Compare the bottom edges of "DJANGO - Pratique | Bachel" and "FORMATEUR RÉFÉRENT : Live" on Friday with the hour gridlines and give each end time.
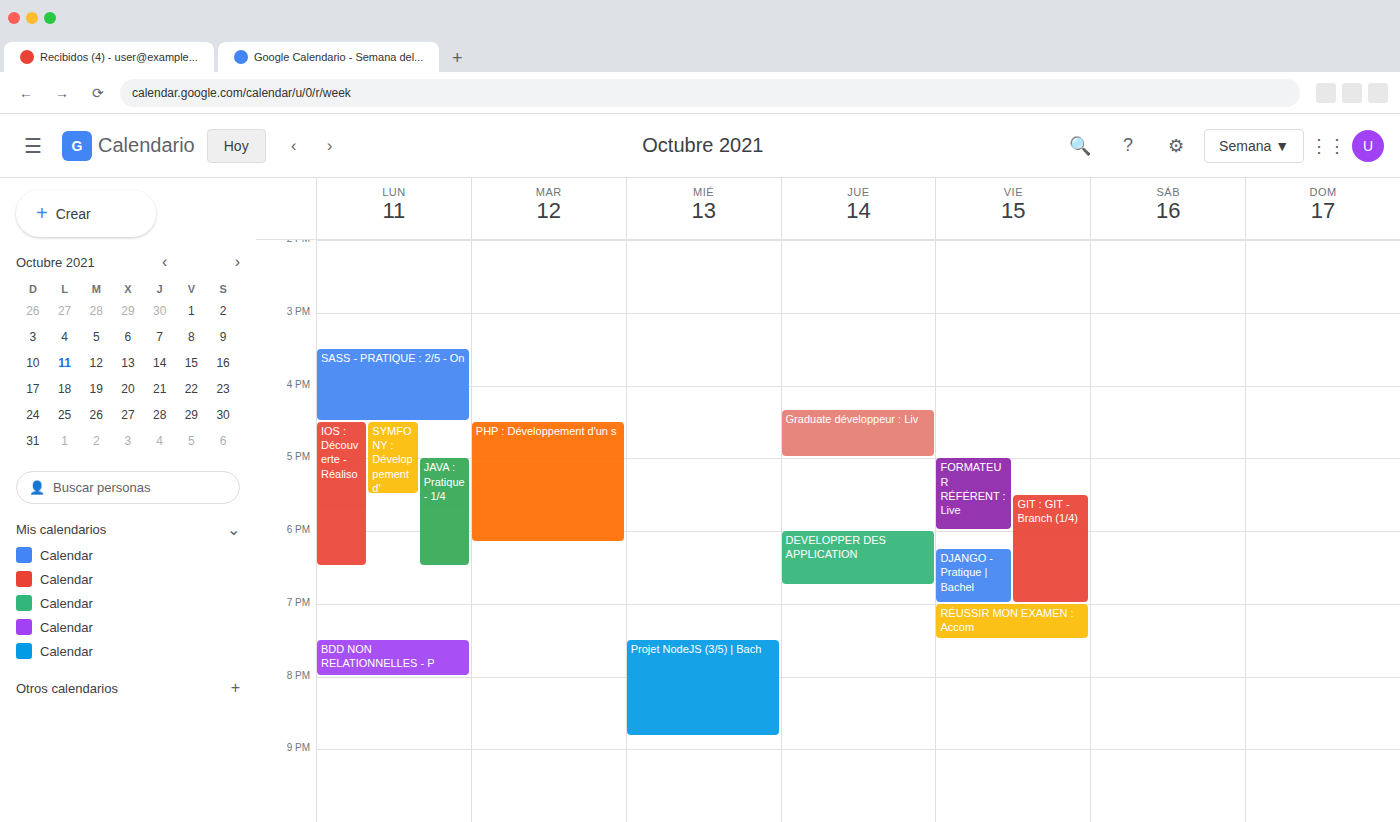
"DJANGO - Pratique | Bachel": 7:00 PM, exactly on the 7 PM line. "FORMATEUR RÉFÉRENT : Live": 6:00 PM, exactly on the 6 PM line.